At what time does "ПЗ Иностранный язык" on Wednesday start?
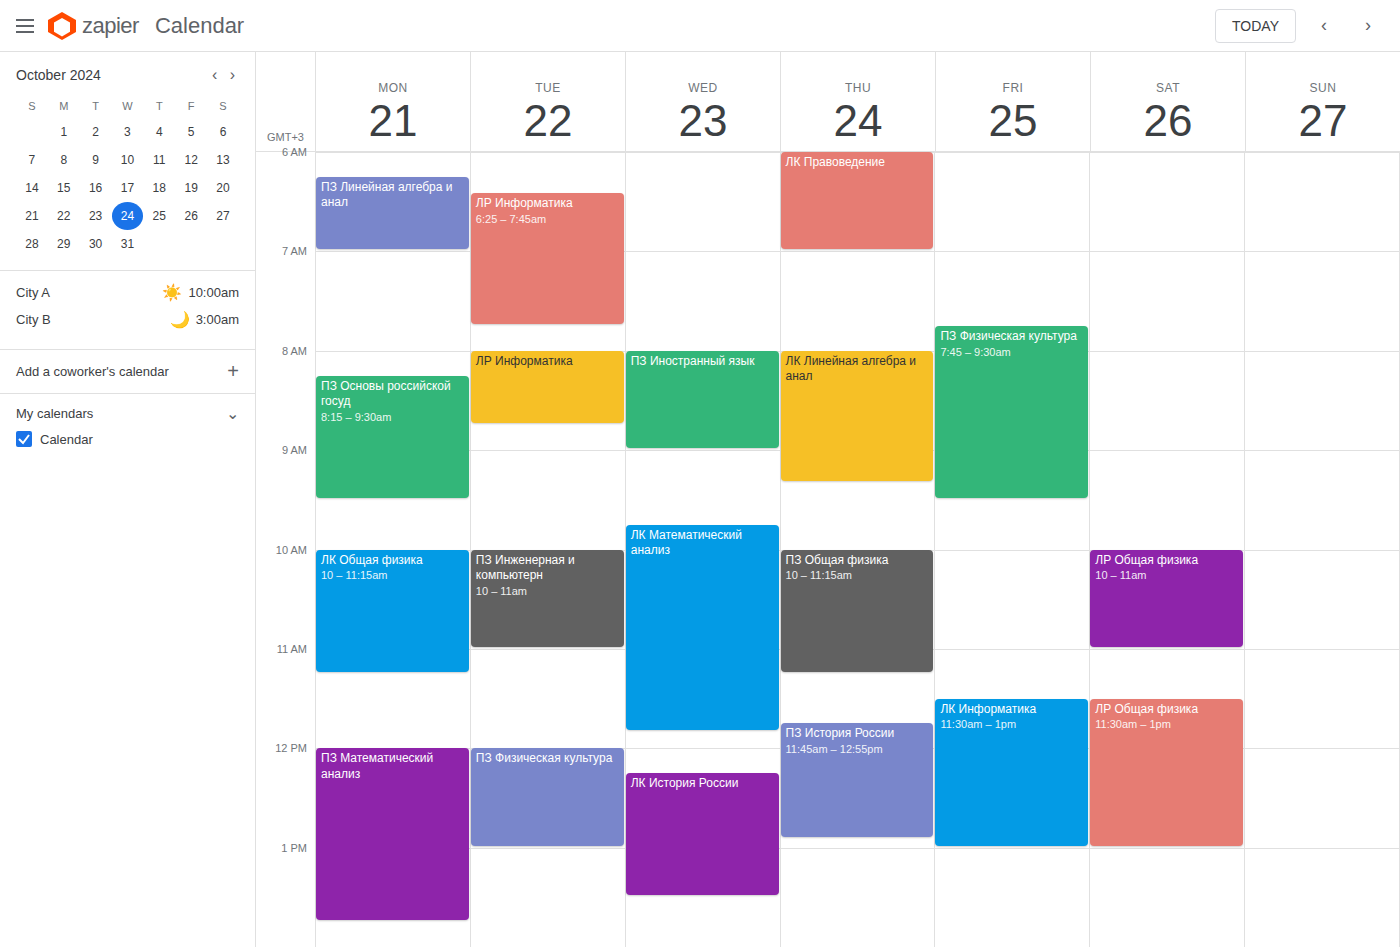
8:00 AM